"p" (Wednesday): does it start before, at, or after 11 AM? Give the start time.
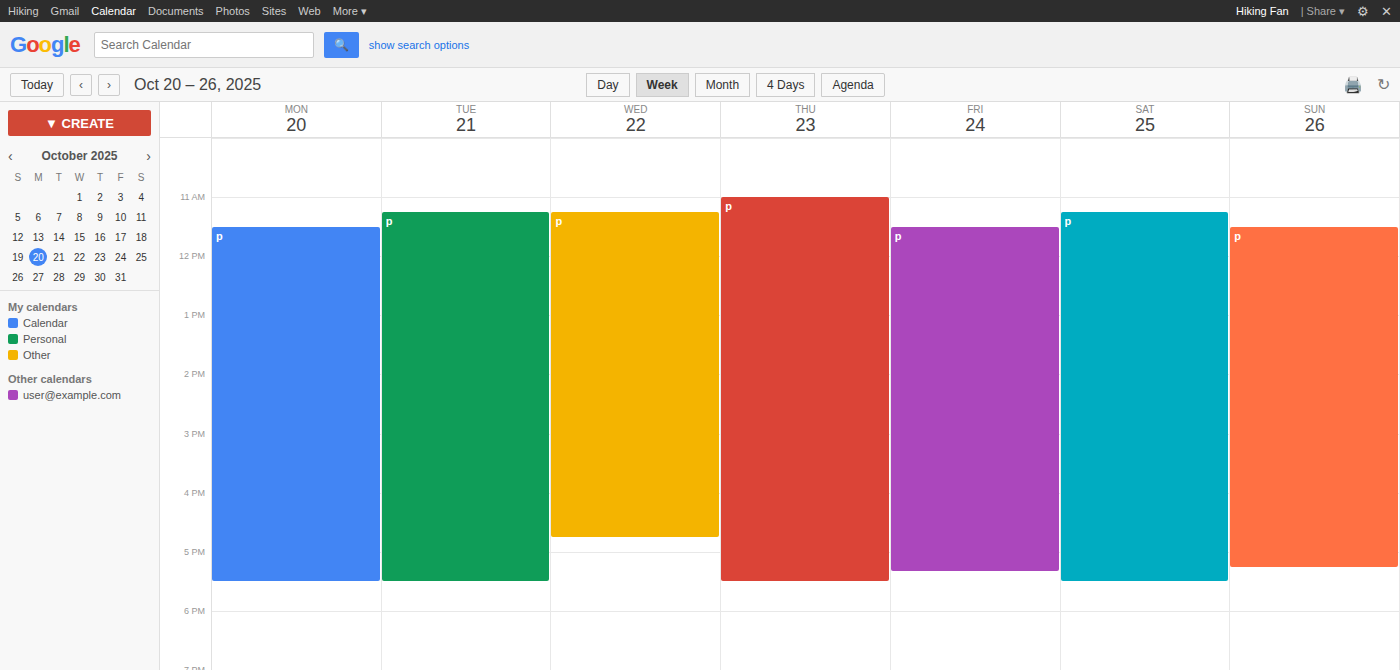
11:15 AM -- after 11 AM, 15 minutes below the 11 AM line.